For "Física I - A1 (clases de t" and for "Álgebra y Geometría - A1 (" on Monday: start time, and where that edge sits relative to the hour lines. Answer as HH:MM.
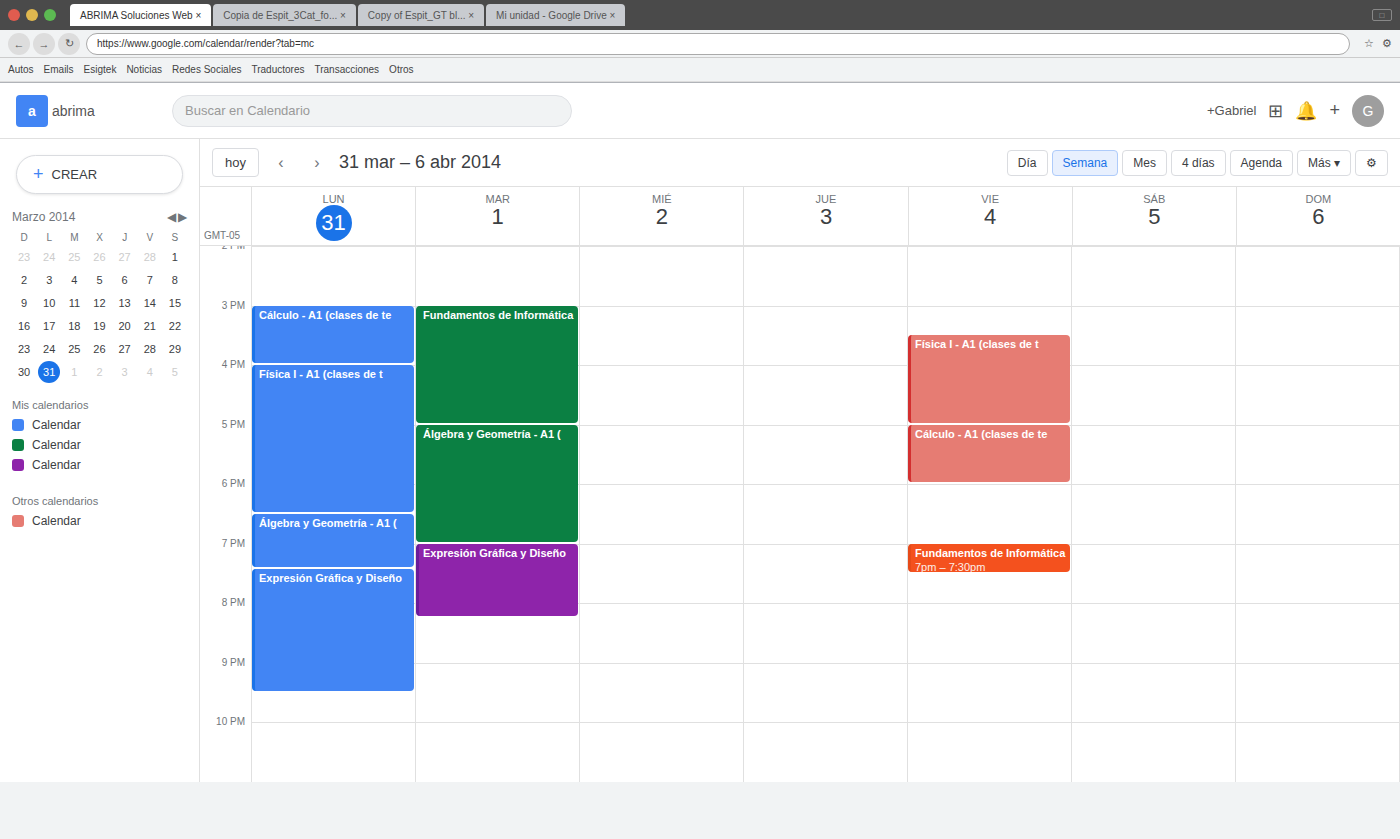
"Física I - A1 (clases de t": 16:00, exactly on the 16:00 line. "Álgebra y Geometría - A1 (": 18:30, halfway between the 18:00 and 19:00 lines.